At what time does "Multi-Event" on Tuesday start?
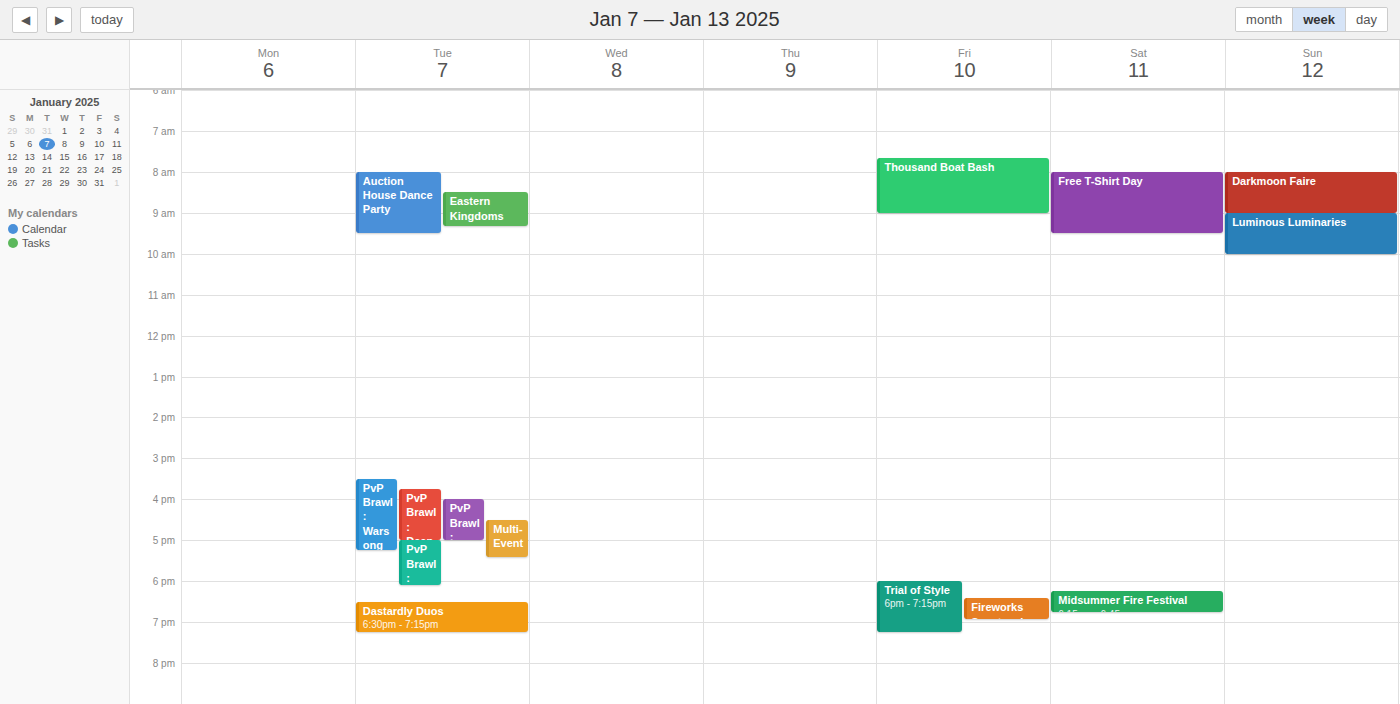
16:30